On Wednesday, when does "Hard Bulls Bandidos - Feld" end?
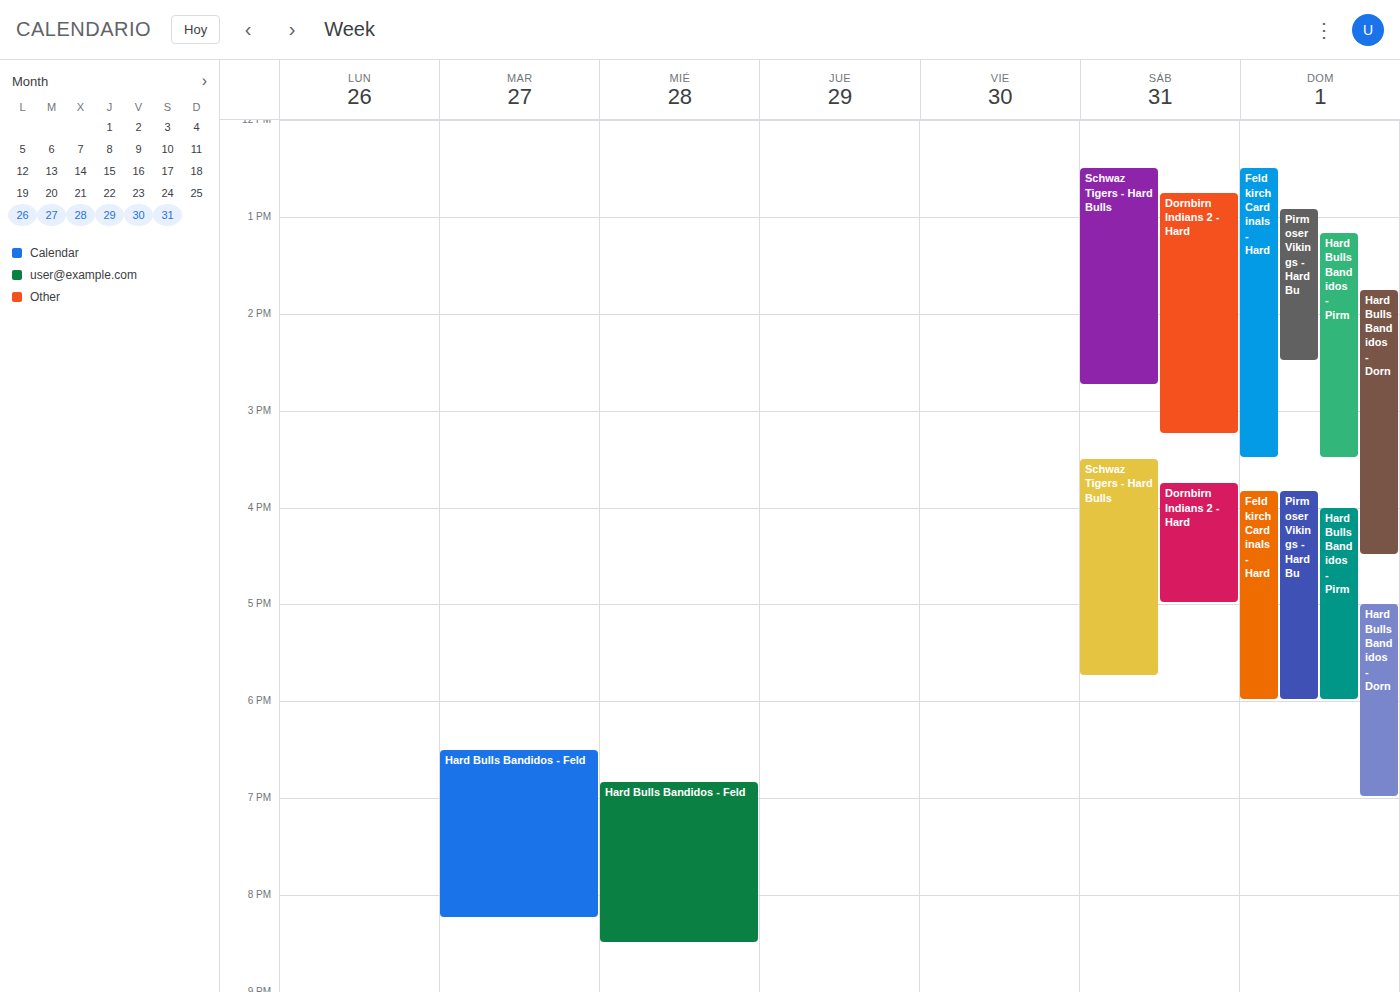
8:30 PM